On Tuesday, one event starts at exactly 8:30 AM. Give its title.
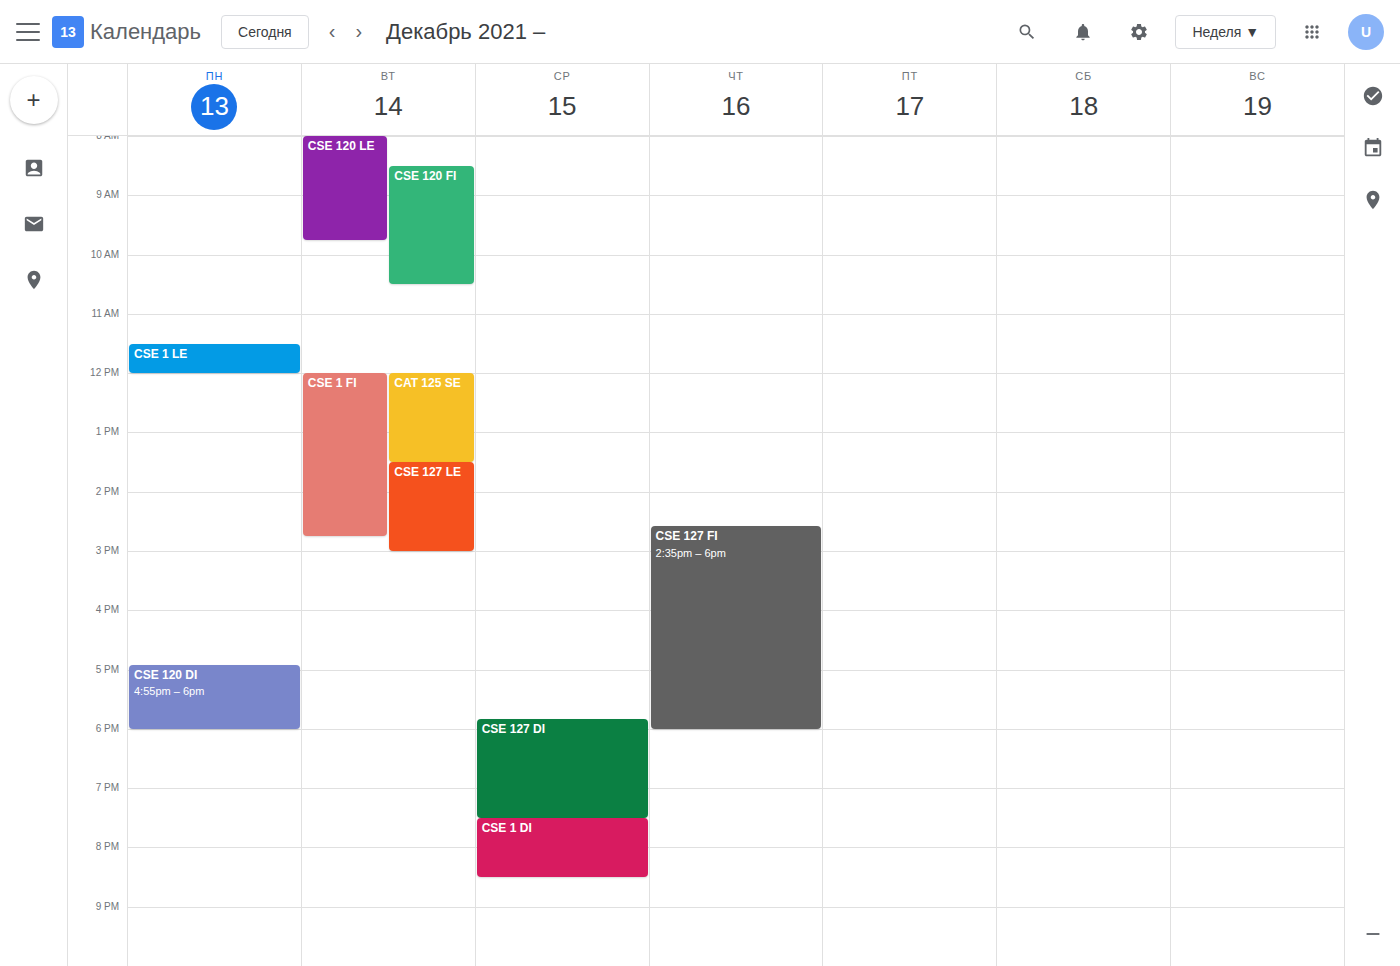
"CSE 120 FI"